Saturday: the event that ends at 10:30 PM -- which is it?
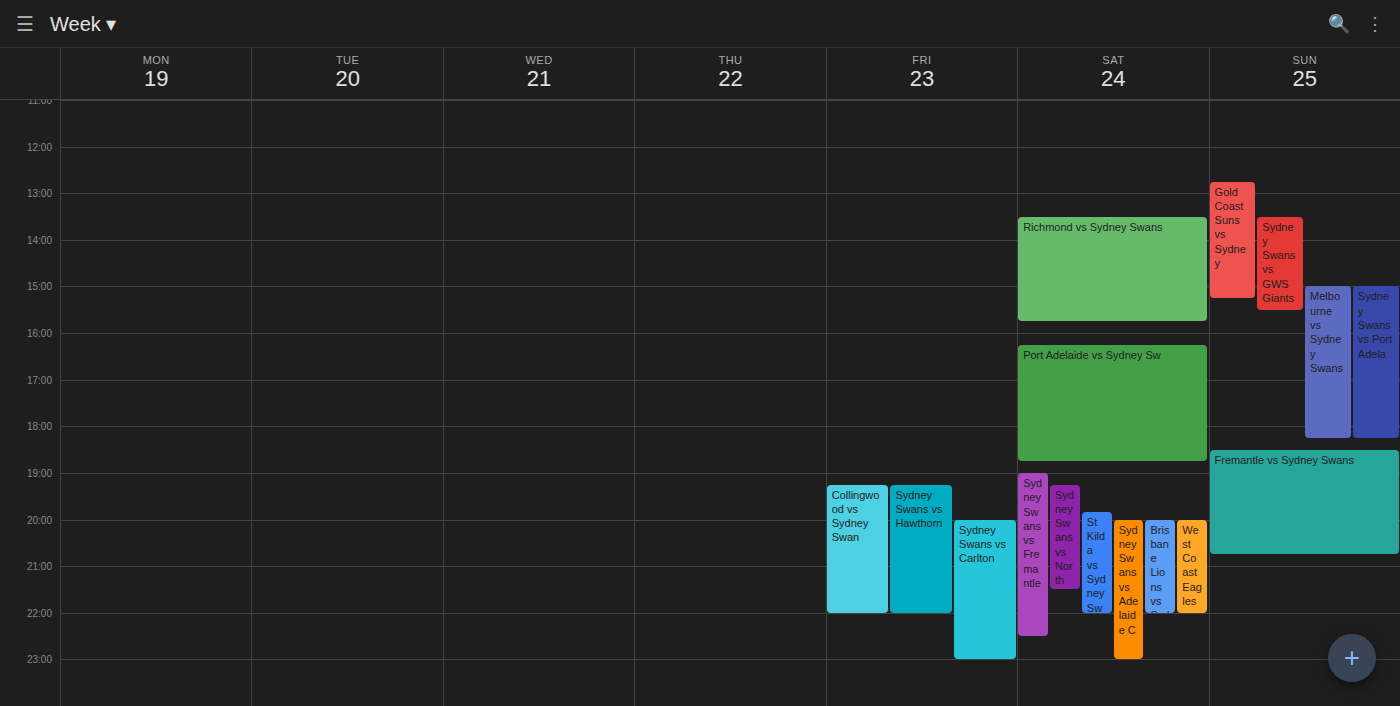
"Sydney Swans vs Fremantle"